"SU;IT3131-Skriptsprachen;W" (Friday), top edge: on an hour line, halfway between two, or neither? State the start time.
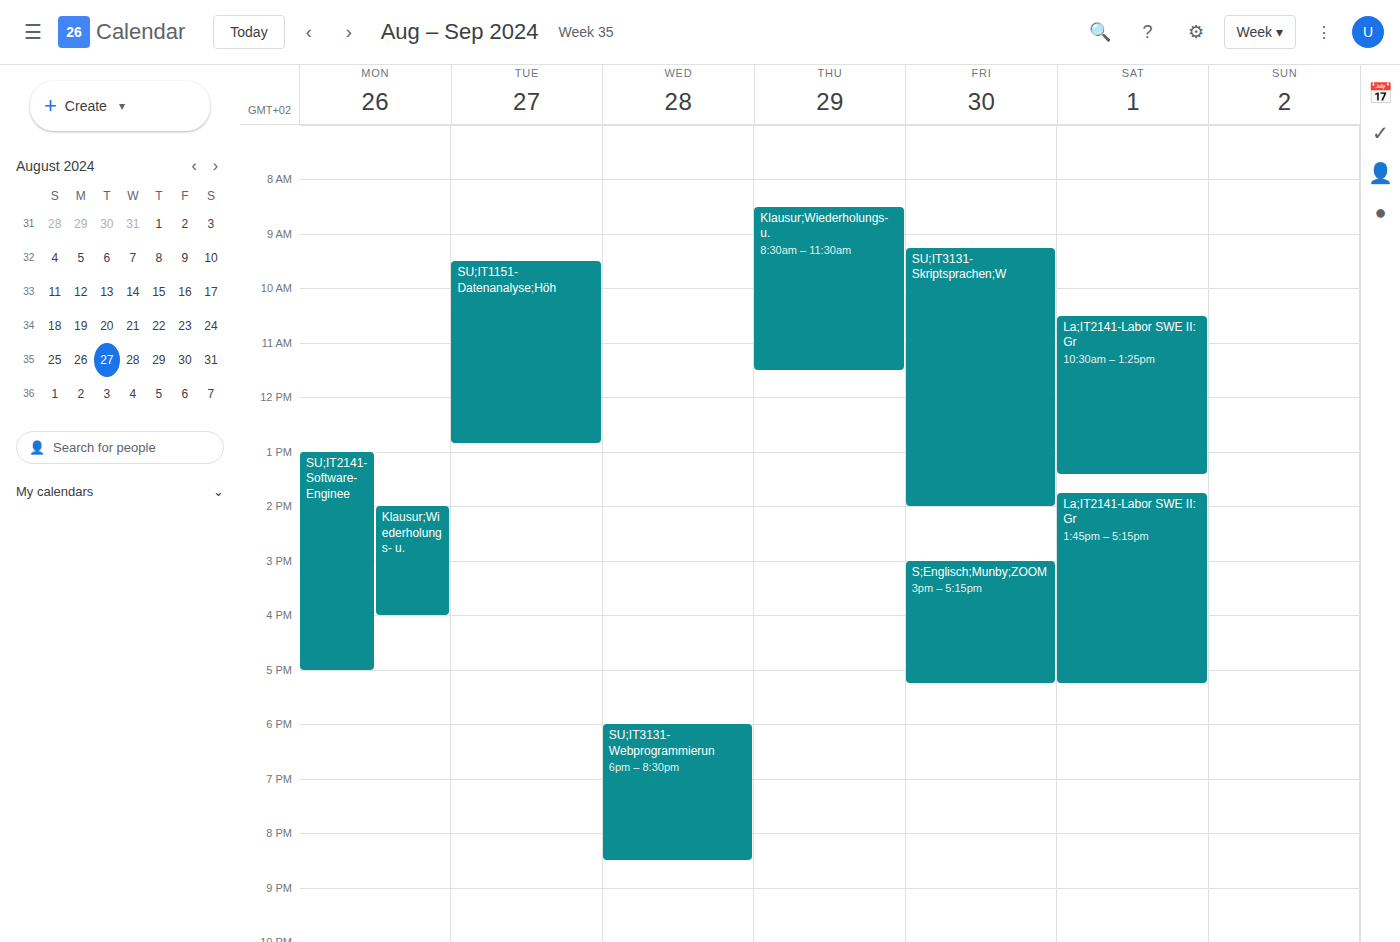
9:15 AM -- neither: a quarter of the way from the 9 AM line to the 10 AM line.